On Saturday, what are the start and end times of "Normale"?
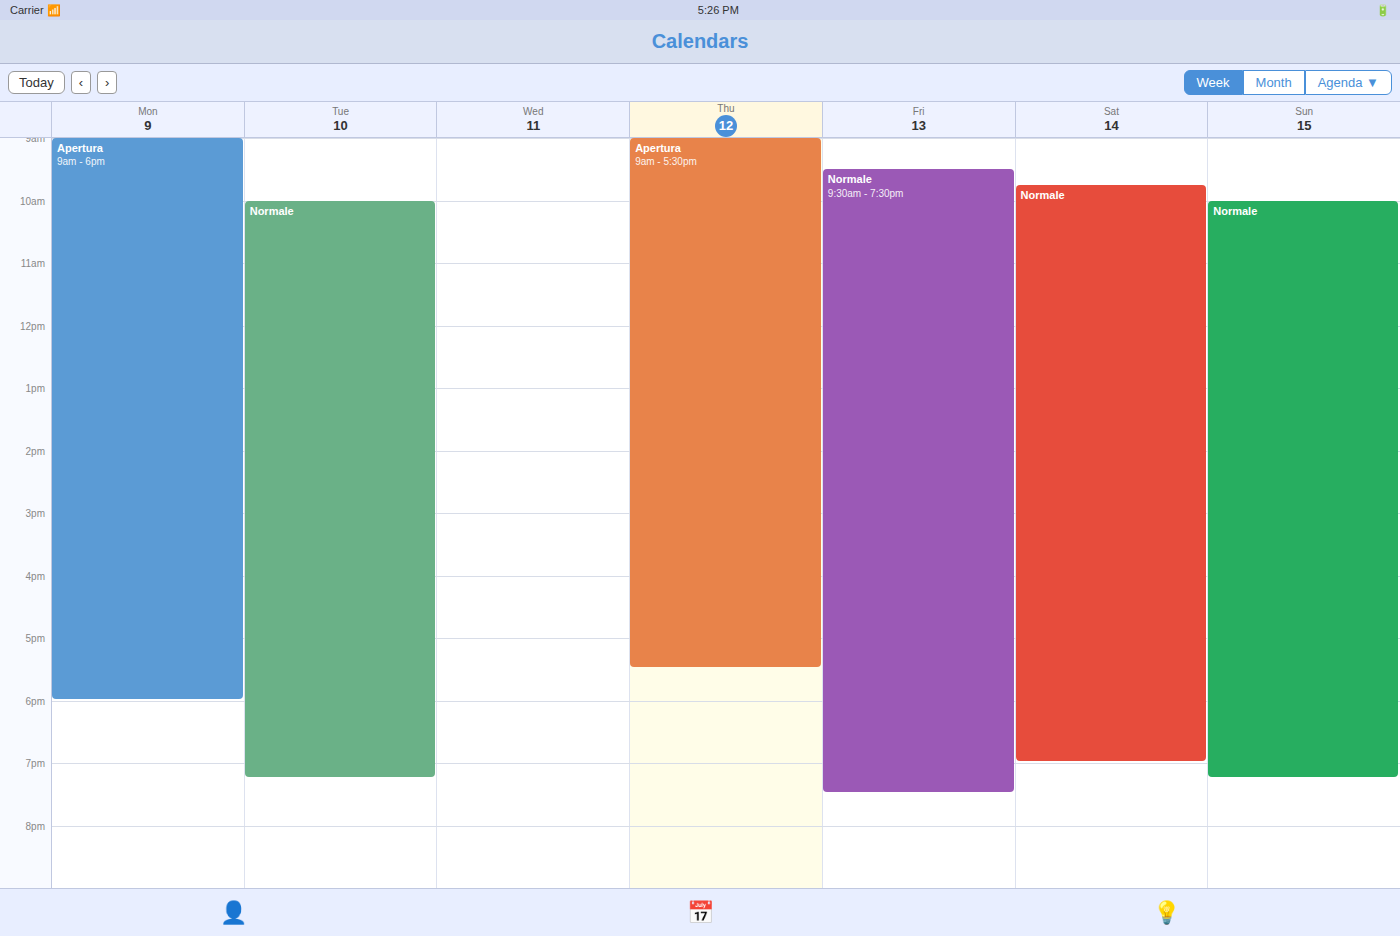
9:45 AM to 7:00 PM